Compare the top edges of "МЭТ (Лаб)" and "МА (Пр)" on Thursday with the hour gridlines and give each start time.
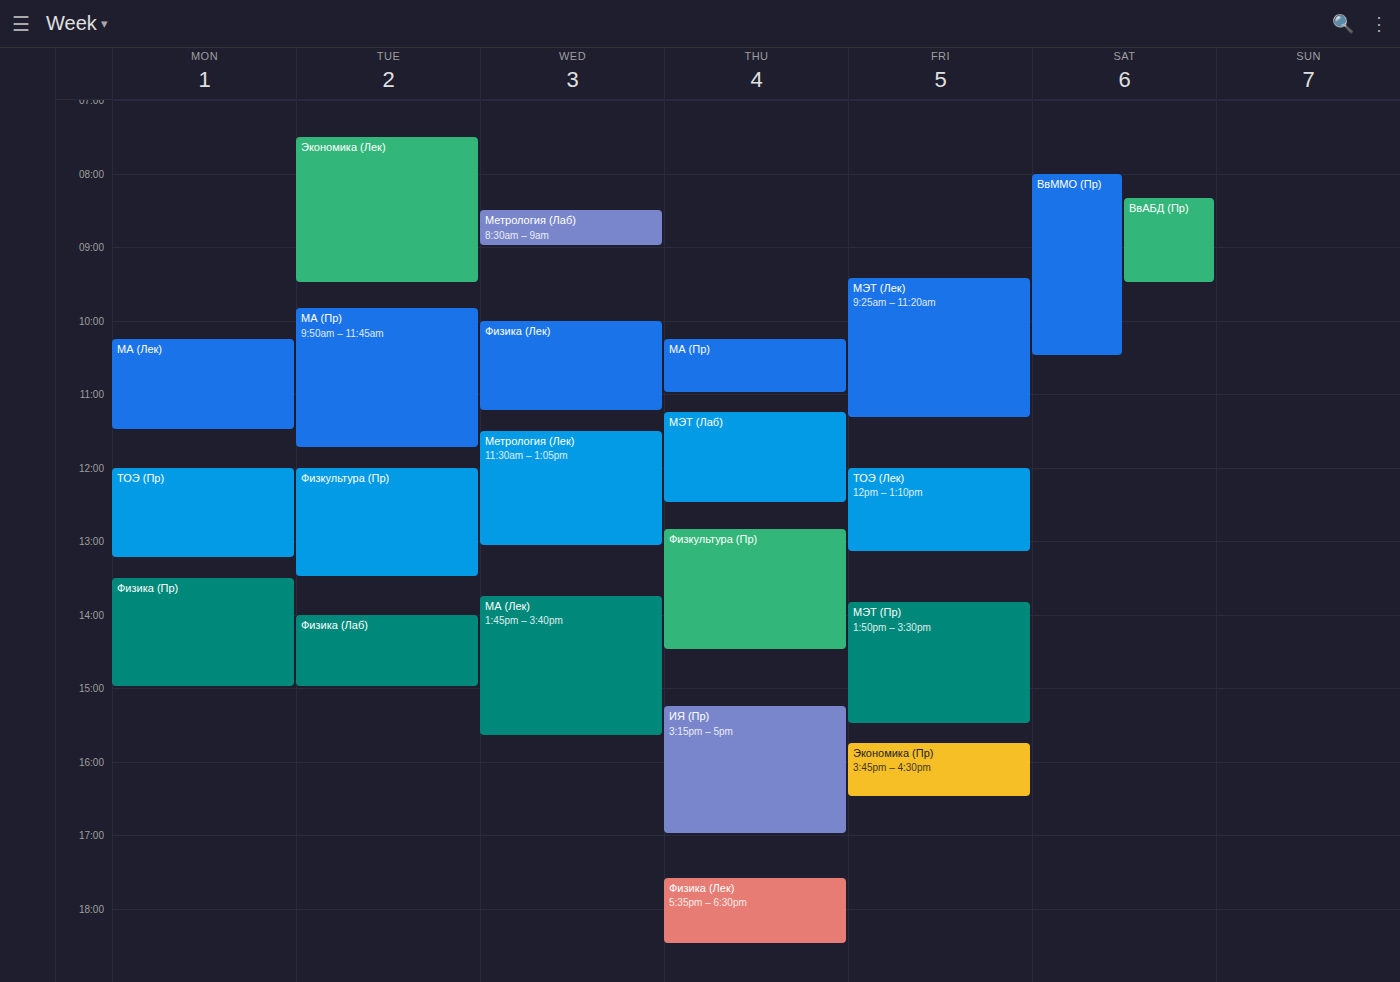
"МЭТ (Лаб)": 11:15 AM, neither: a quarter of the way from the 11 AM line to the 12 PM line. "МА (Пр)": 10:15 AM, neither: a quarter of the way from the 10 AM line to the 11 AM line.